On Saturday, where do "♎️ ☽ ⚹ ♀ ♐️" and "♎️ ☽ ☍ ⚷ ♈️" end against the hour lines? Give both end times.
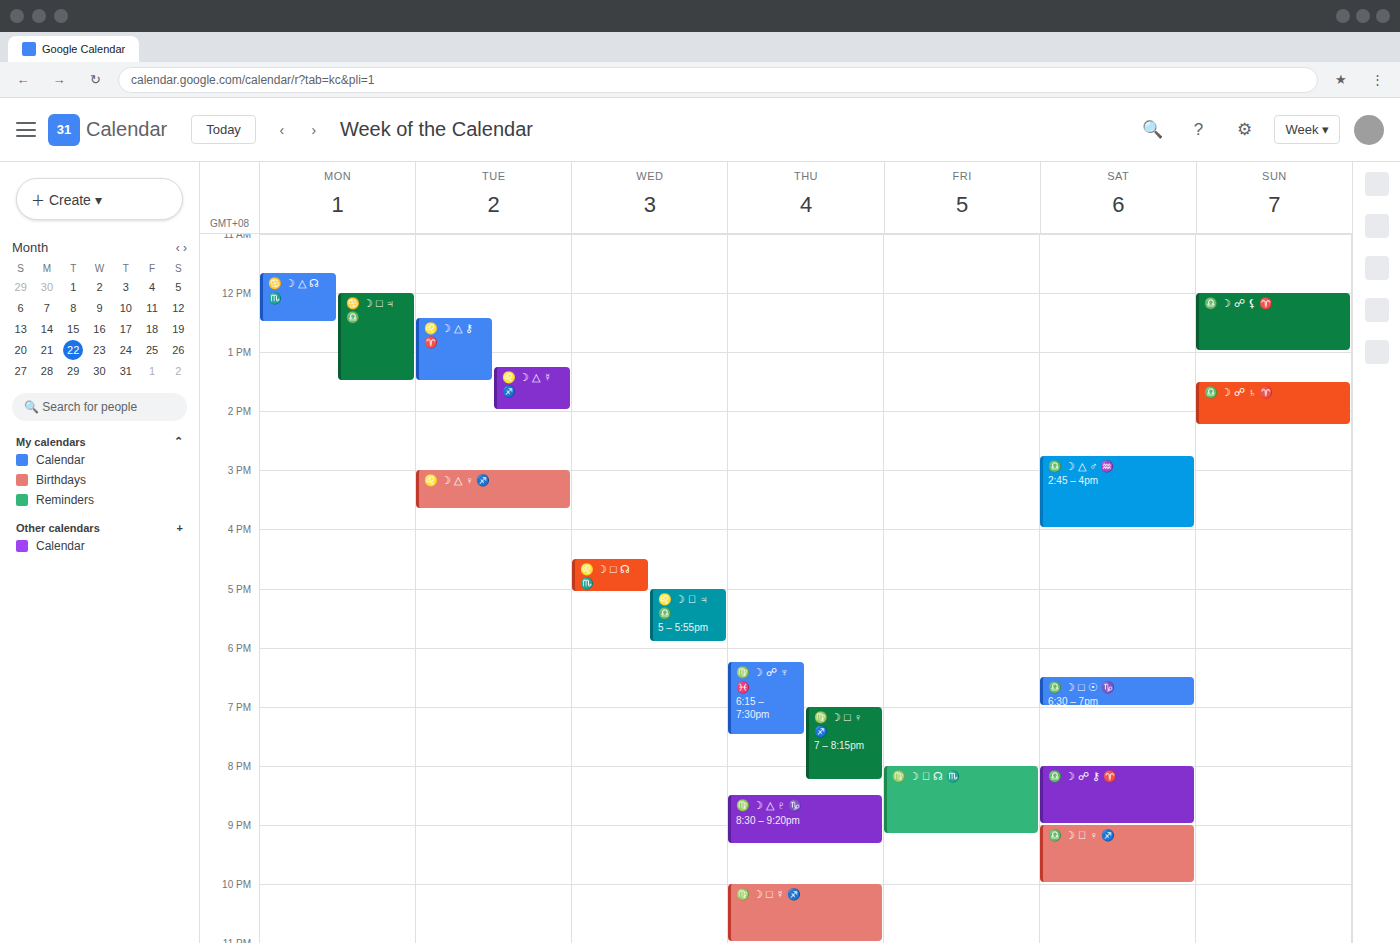
"♎️ ☽ ⚹ ♀ ♐️": 22:00, exactly on the 22:00 line. "♎️ ☽ ☍ ⚷ ♈️": 21:00, exactly on the 21:00 line.